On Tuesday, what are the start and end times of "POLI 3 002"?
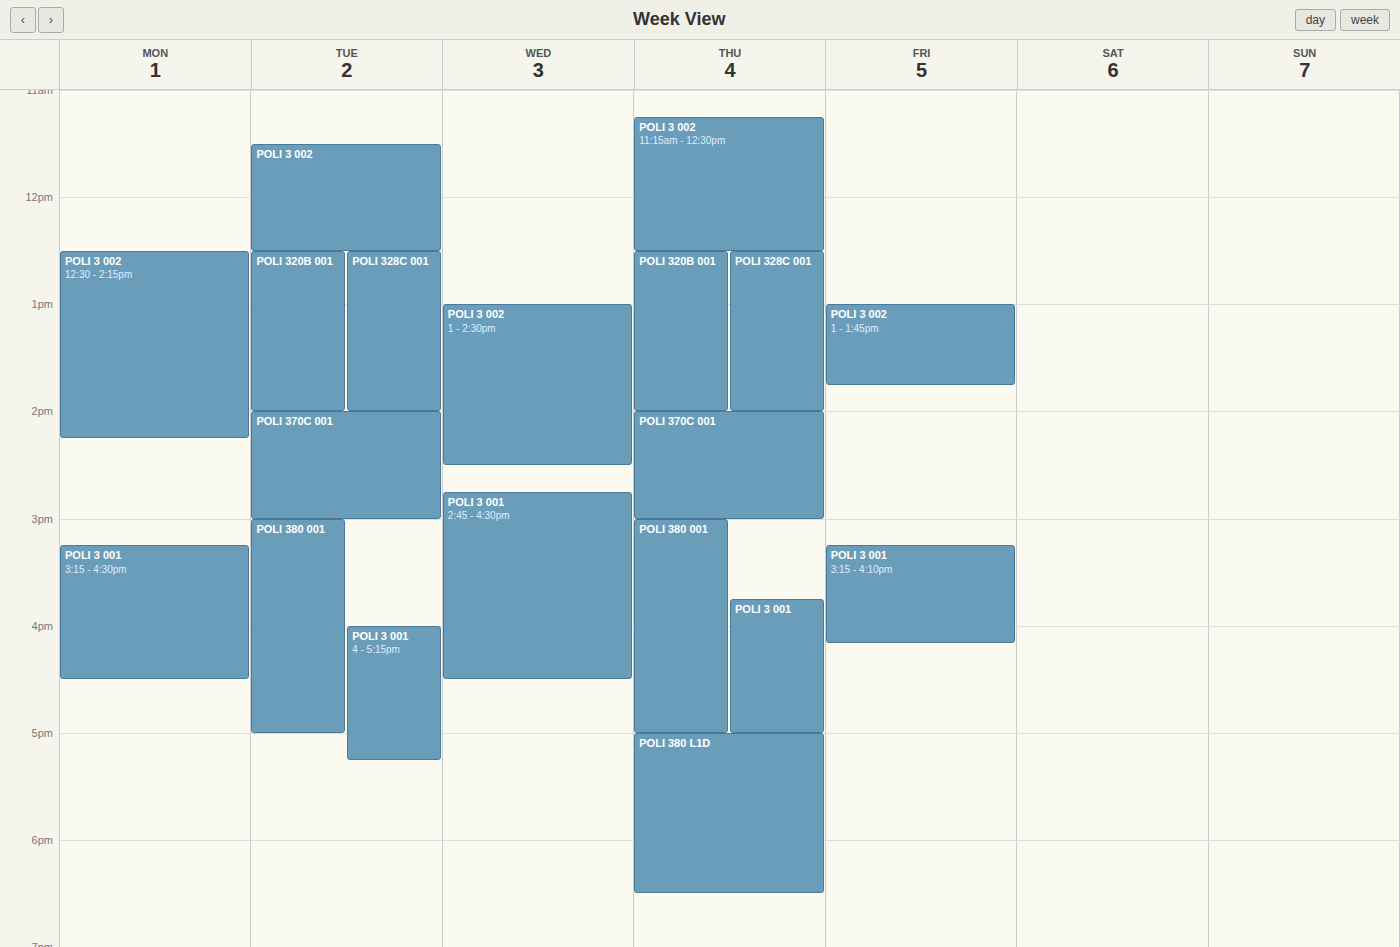
11:30 AM to 12:30 PM